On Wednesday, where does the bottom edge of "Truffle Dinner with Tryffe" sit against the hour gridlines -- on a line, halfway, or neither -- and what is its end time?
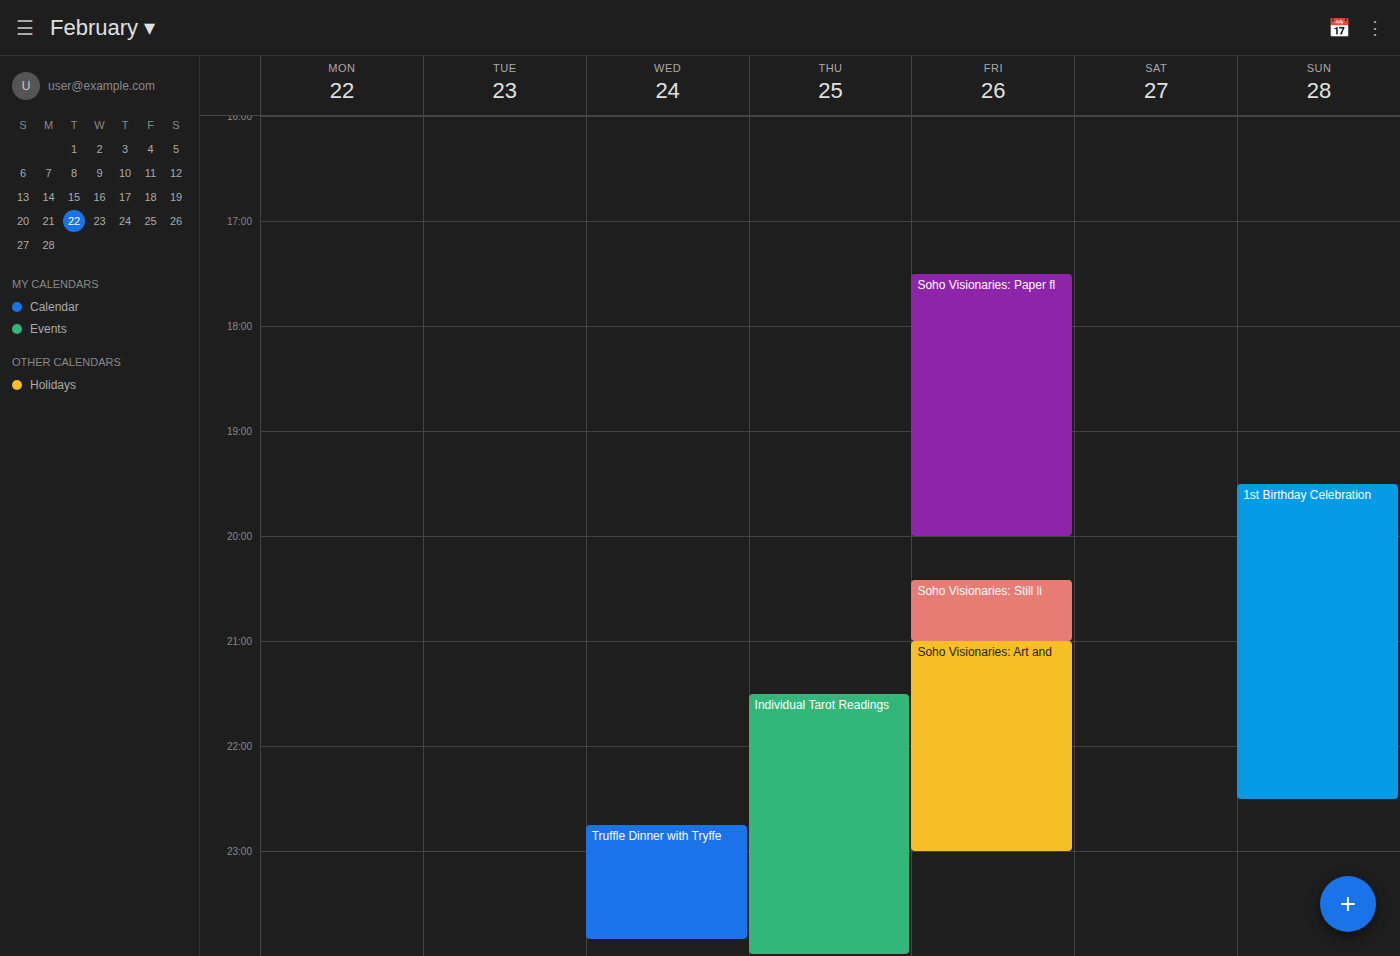
11:50 PM -- neither: 50 minutes below the 11 PM line and 10 minutes above the 12 AM line.